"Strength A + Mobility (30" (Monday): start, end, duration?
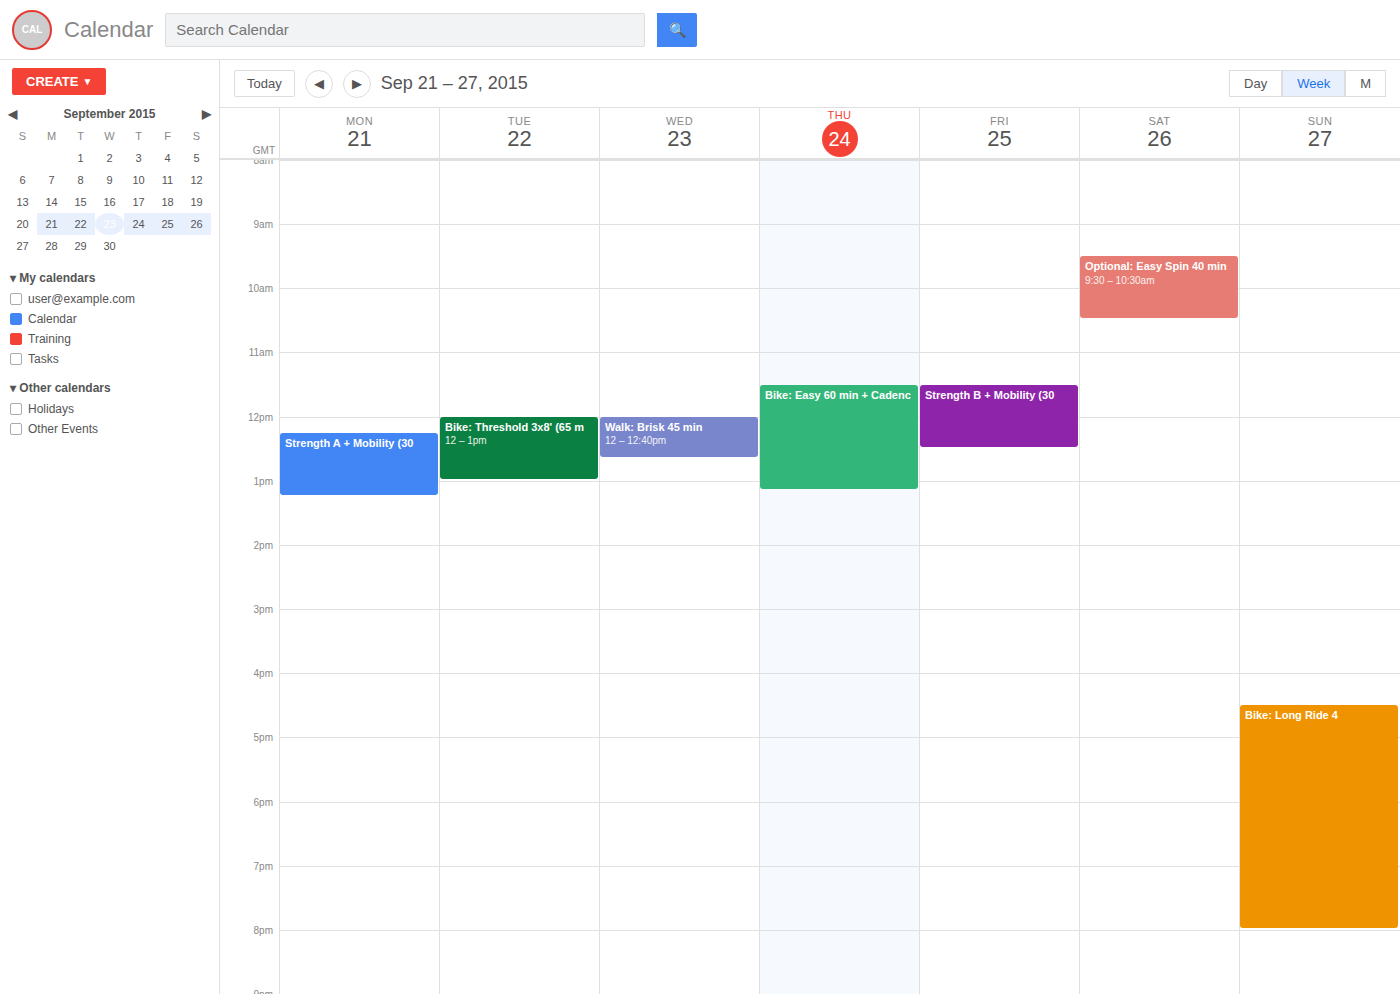
12:15 PM to 1:15 PM, 1 hour